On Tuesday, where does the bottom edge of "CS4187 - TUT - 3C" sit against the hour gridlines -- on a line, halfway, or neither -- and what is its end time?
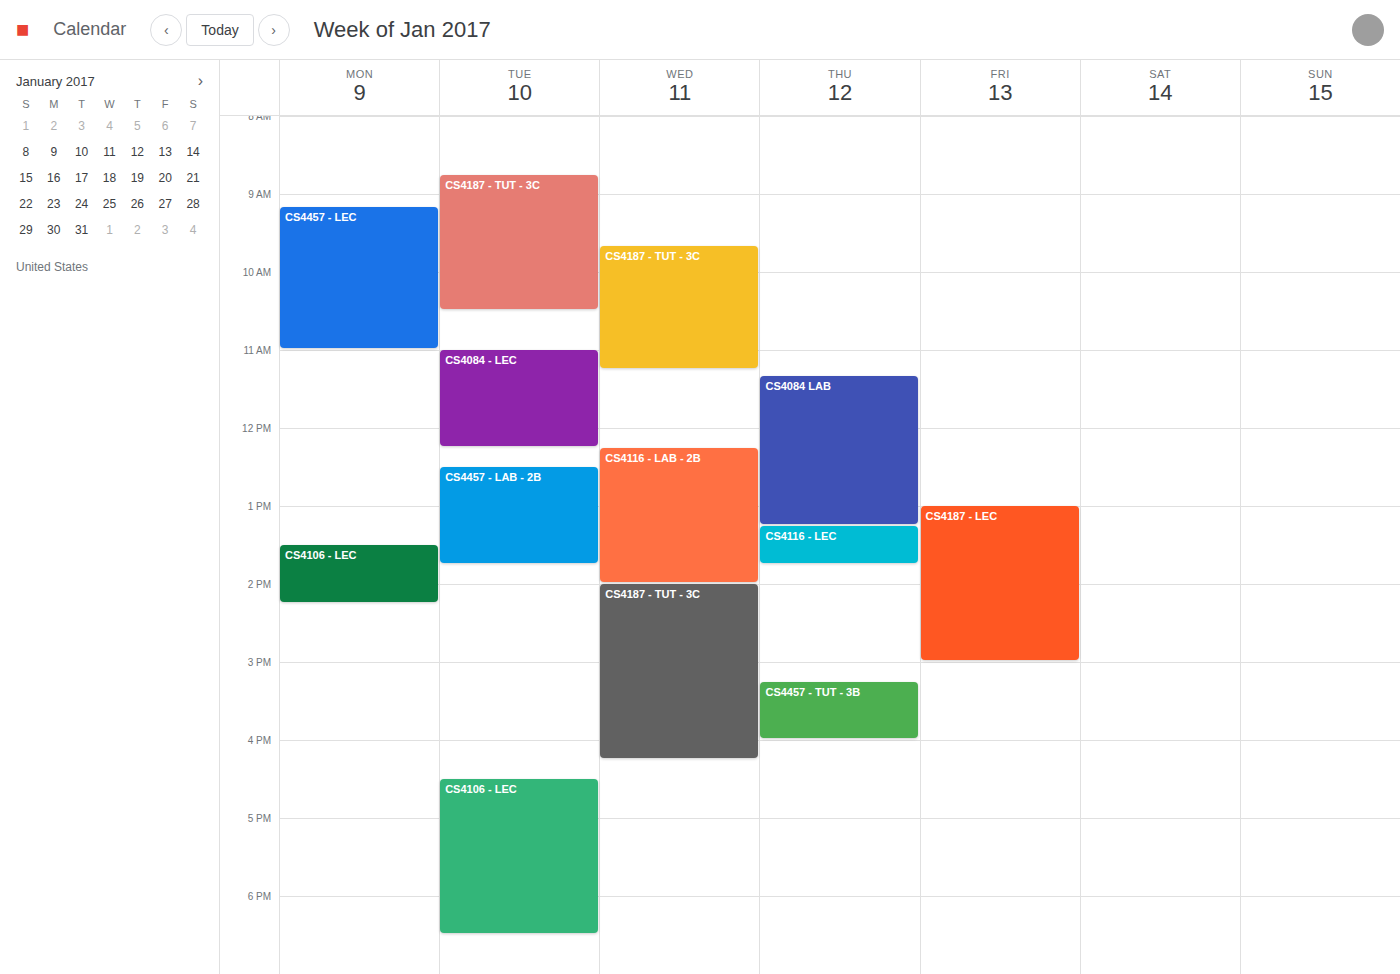
10:30 -- halfway between the 10:00 and 11:00 lines.